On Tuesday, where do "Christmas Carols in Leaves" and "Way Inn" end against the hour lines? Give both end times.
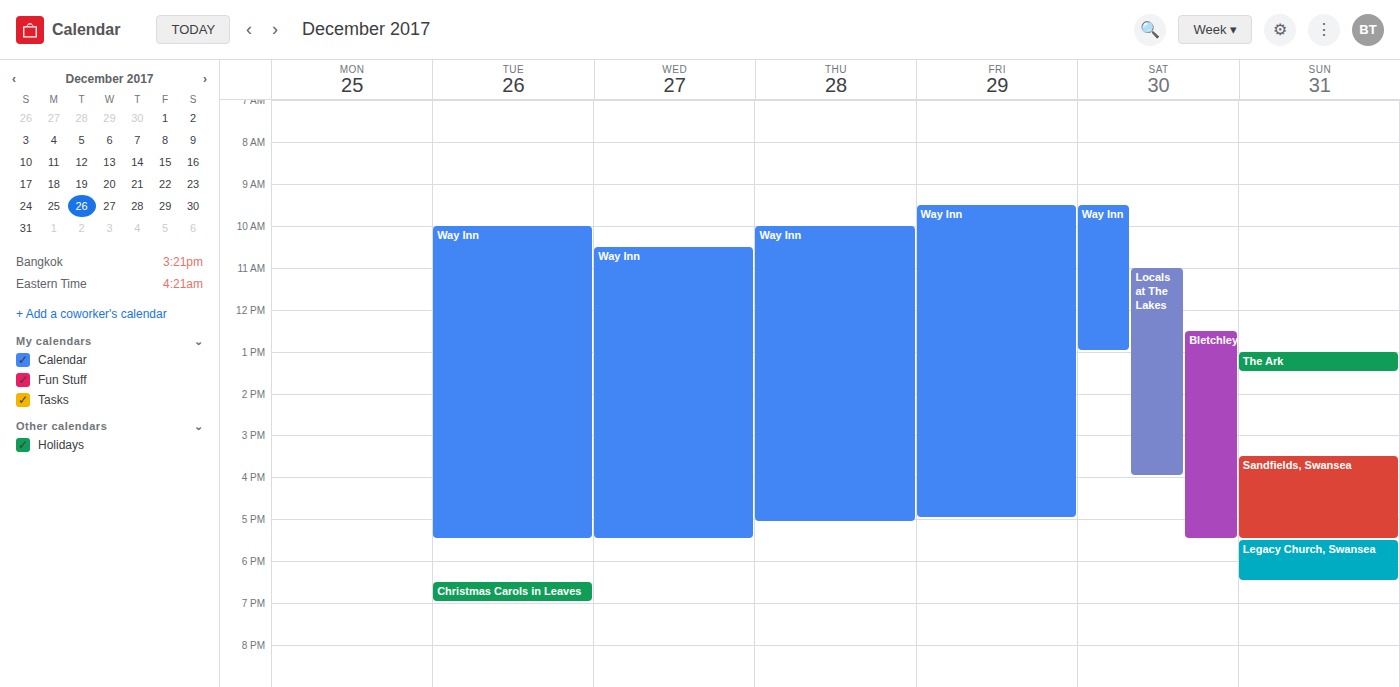
"Christmas Carols in Leaves": 7:00 PM, exactly on the 7 PM line. "Way Inn": 5:30 PM, halfway between the 5 PM and 6 PM lines.